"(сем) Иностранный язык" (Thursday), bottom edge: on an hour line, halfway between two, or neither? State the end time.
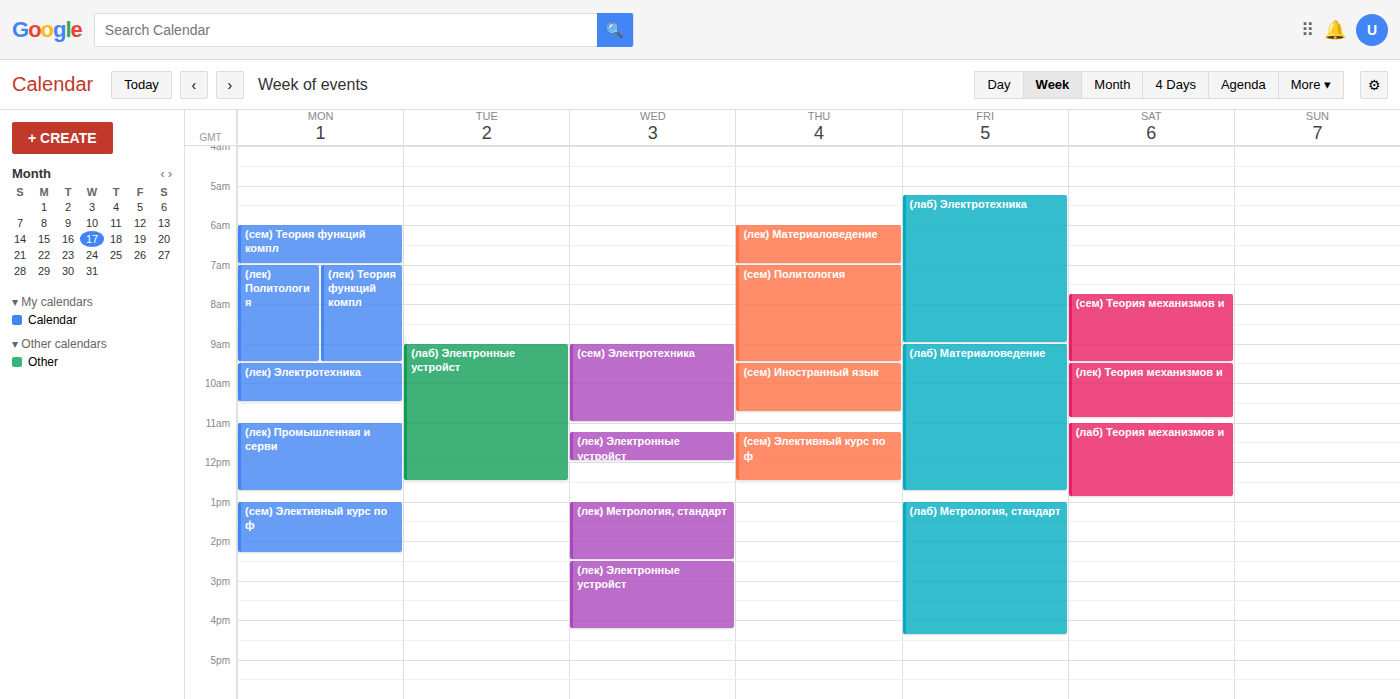
10:45 AM -- neither: three quarters of the way from the 10 AM line to the 11 AM line.